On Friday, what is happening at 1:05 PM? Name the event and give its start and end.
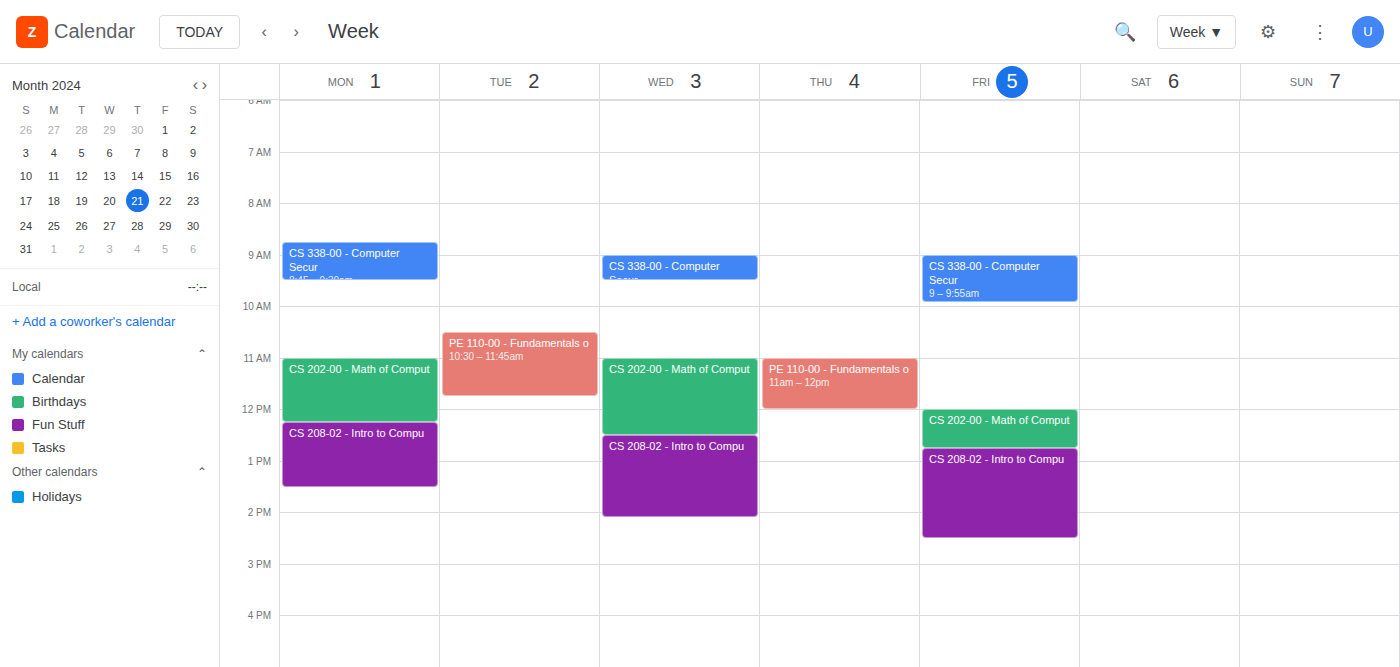
"CS 208-02 - Intro to Compu", 12:45 PM to 2:30 PM